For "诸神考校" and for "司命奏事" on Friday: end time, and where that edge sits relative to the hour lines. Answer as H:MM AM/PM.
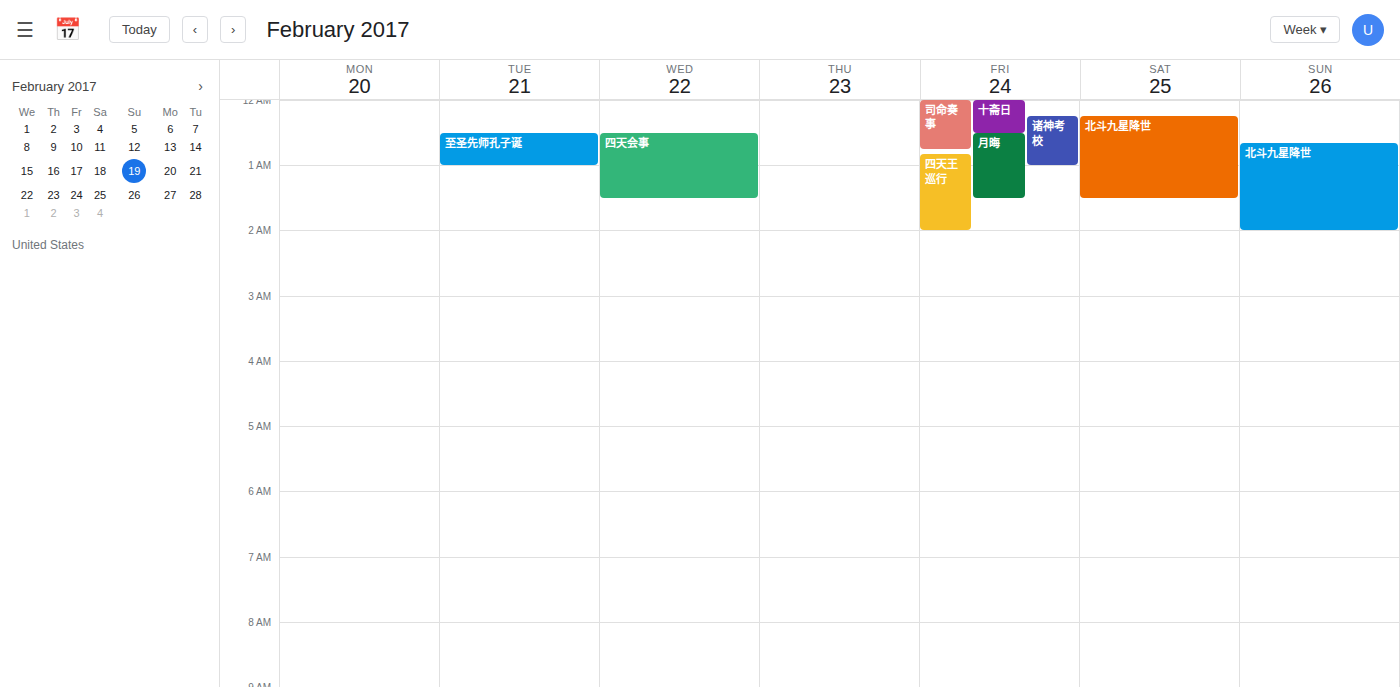
"诸神考校": 1:00 AM, exactly on the 1 AM line. "司命奏事": 12:45 AM, neither: three quarters of the way from the 12 AM line to the 1 AM line.